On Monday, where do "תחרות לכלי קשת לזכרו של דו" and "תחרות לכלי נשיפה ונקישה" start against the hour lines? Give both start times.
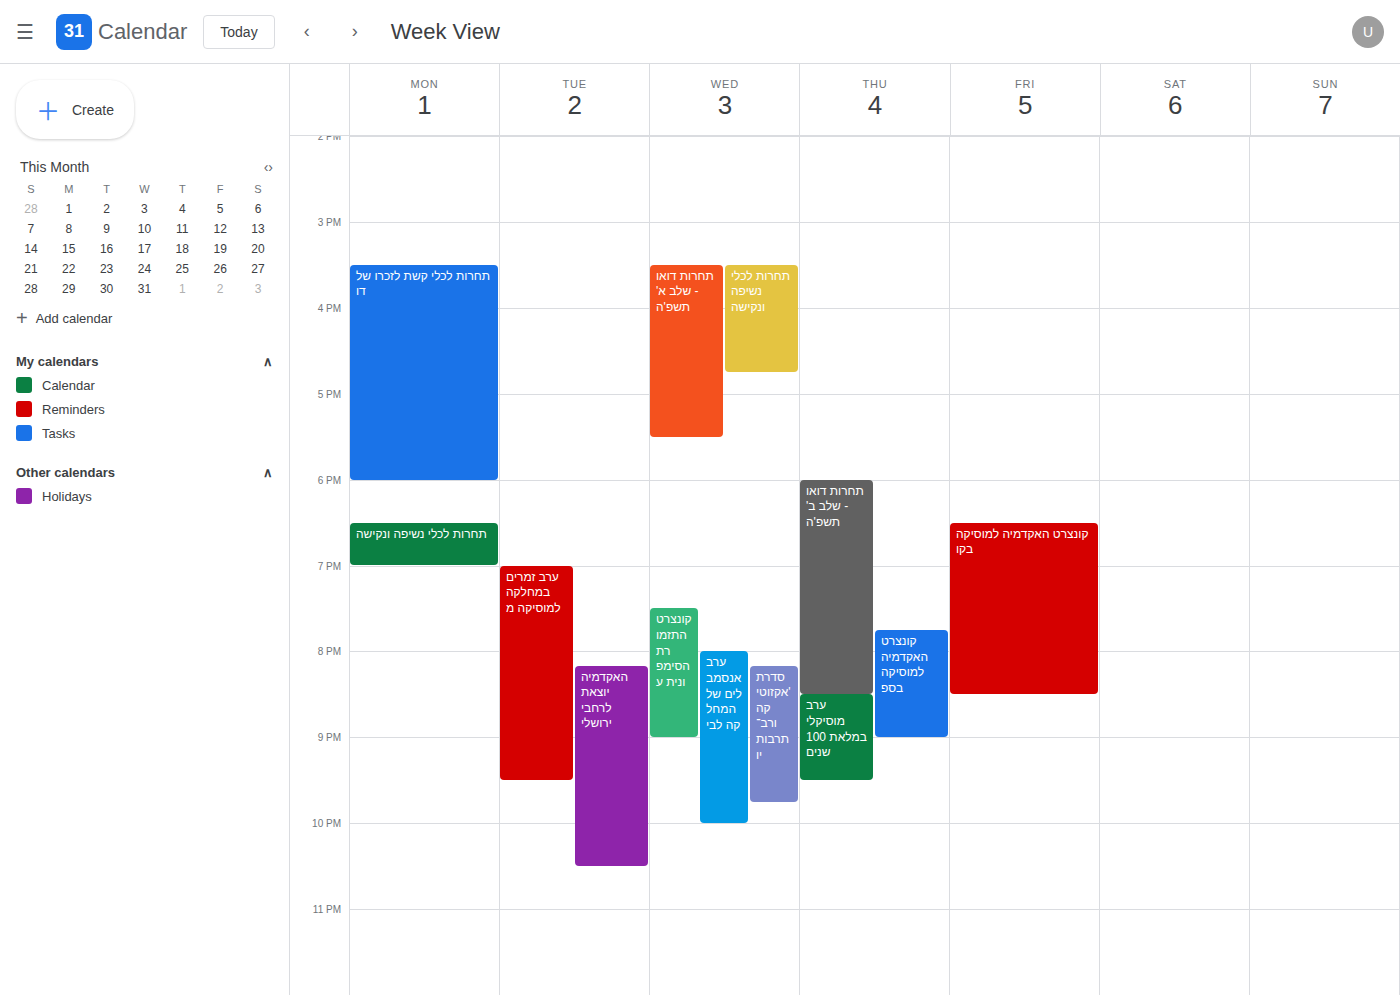
"תחרות לכלי קשת לזכרו של דו": 3:30 PM, halfway between the 3 PM and 4 PM lines. "תחרות לכלי נשיפה ונקישה": 6:30 PM, halfway between the 6 PM and 7 PM lines.